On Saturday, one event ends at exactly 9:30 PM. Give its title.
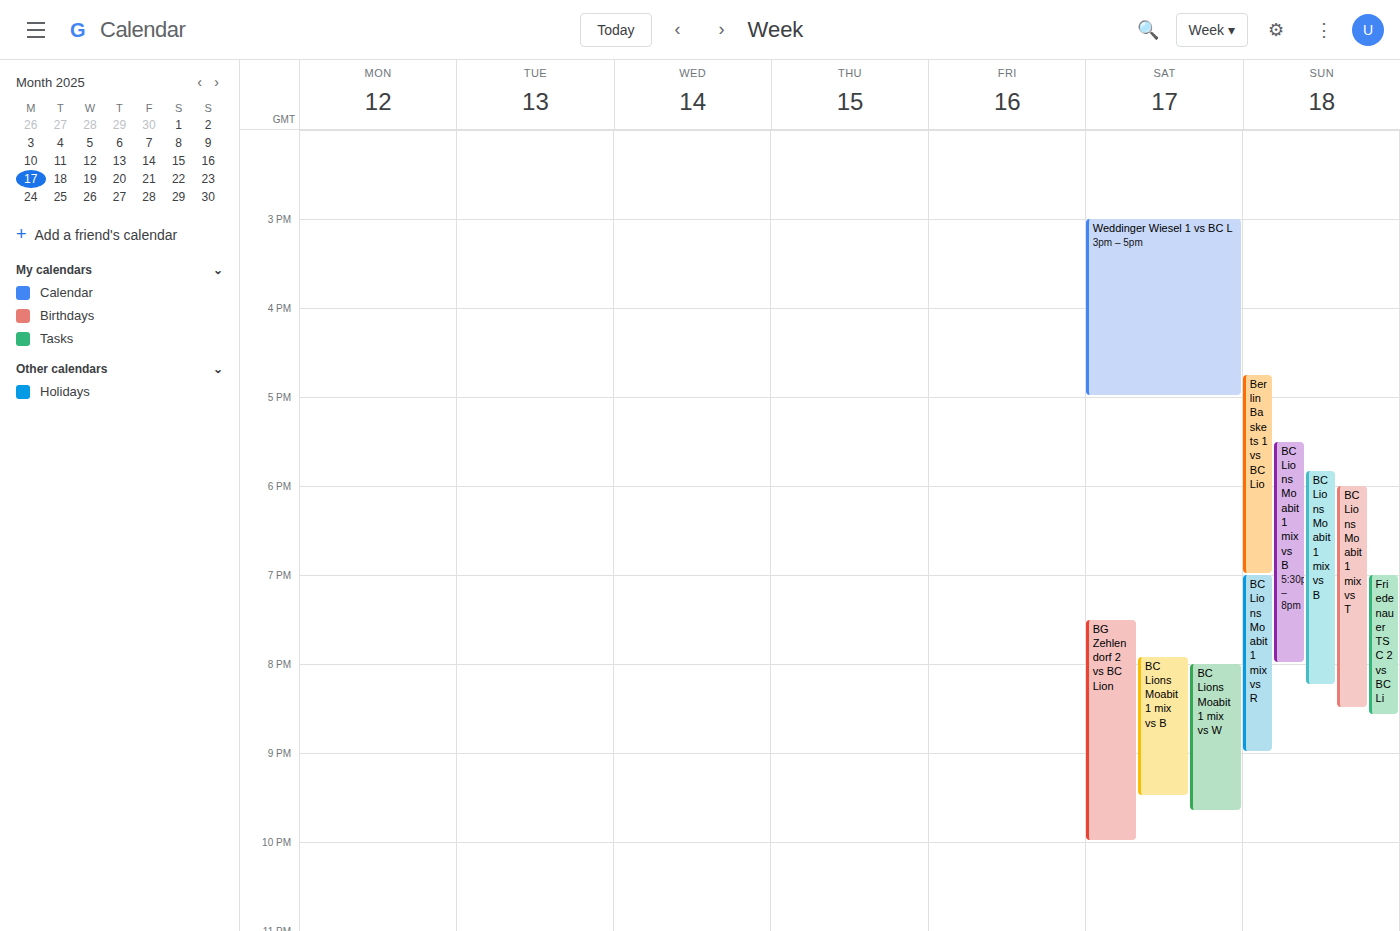
"BC Lions Moabit 1 mix vs B"